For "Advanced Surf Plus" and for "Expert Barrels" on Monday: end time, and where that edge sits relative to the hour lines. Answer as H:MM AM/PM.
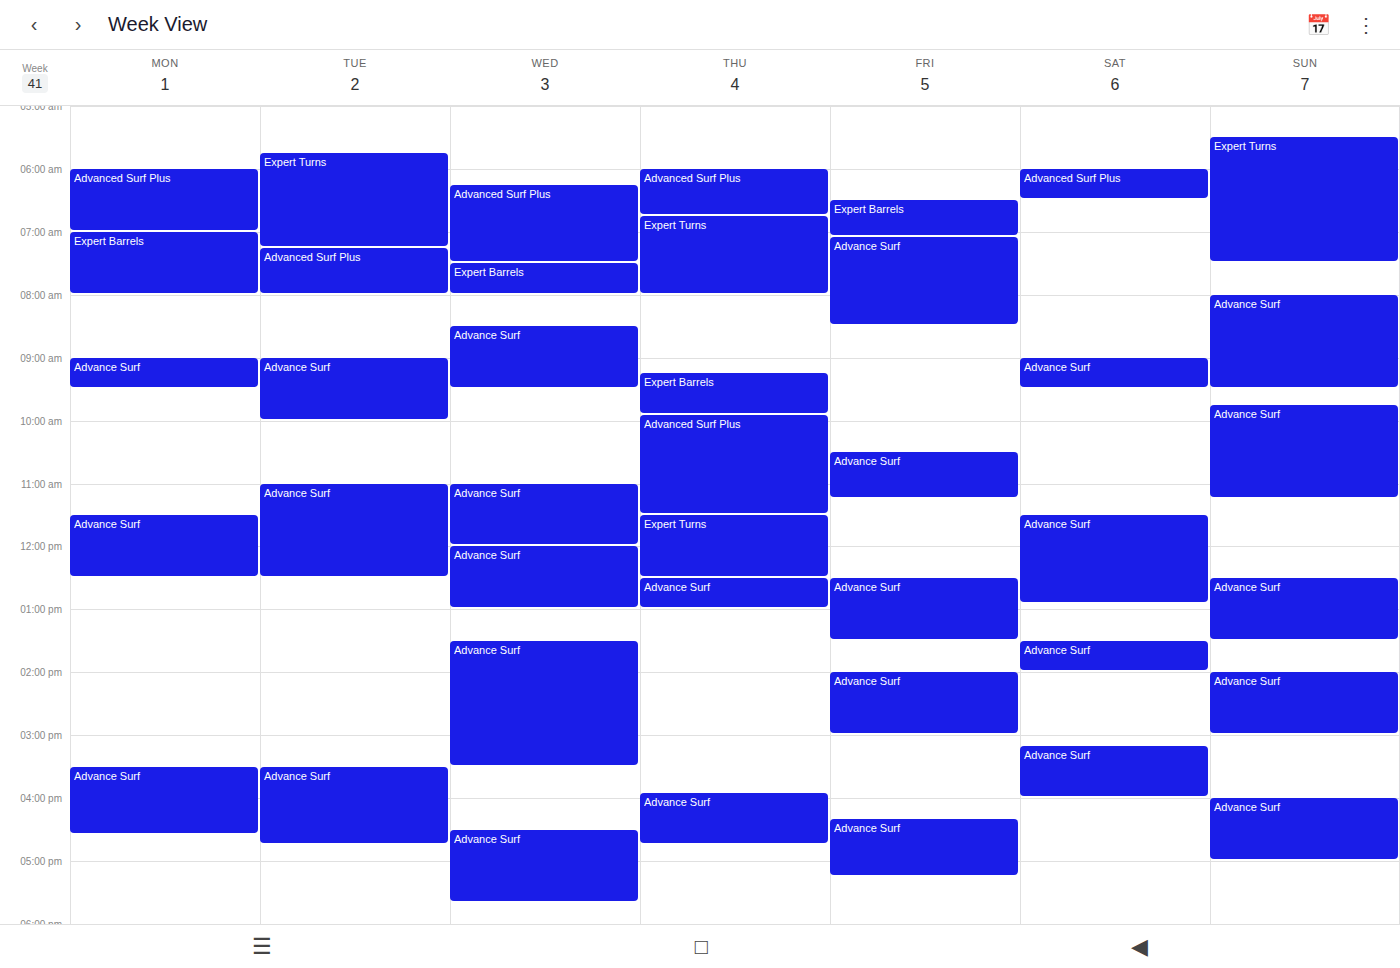
"Advanced Surf Plus": 7:00 AM, exactly on the 7 AM line. "Expert Barrels": 8:00 AM, exactly on the 8 AM line.